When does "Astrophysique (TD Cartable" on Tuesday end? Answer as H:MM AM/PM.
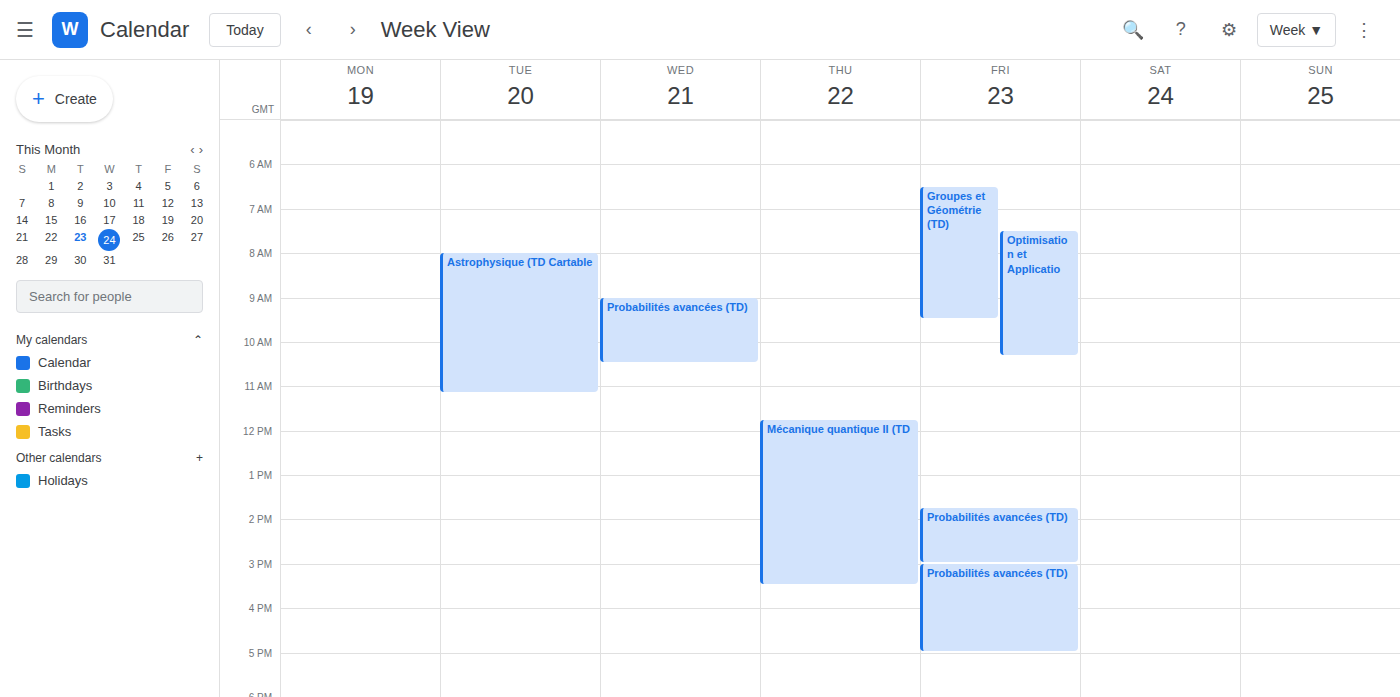
11:10 AM